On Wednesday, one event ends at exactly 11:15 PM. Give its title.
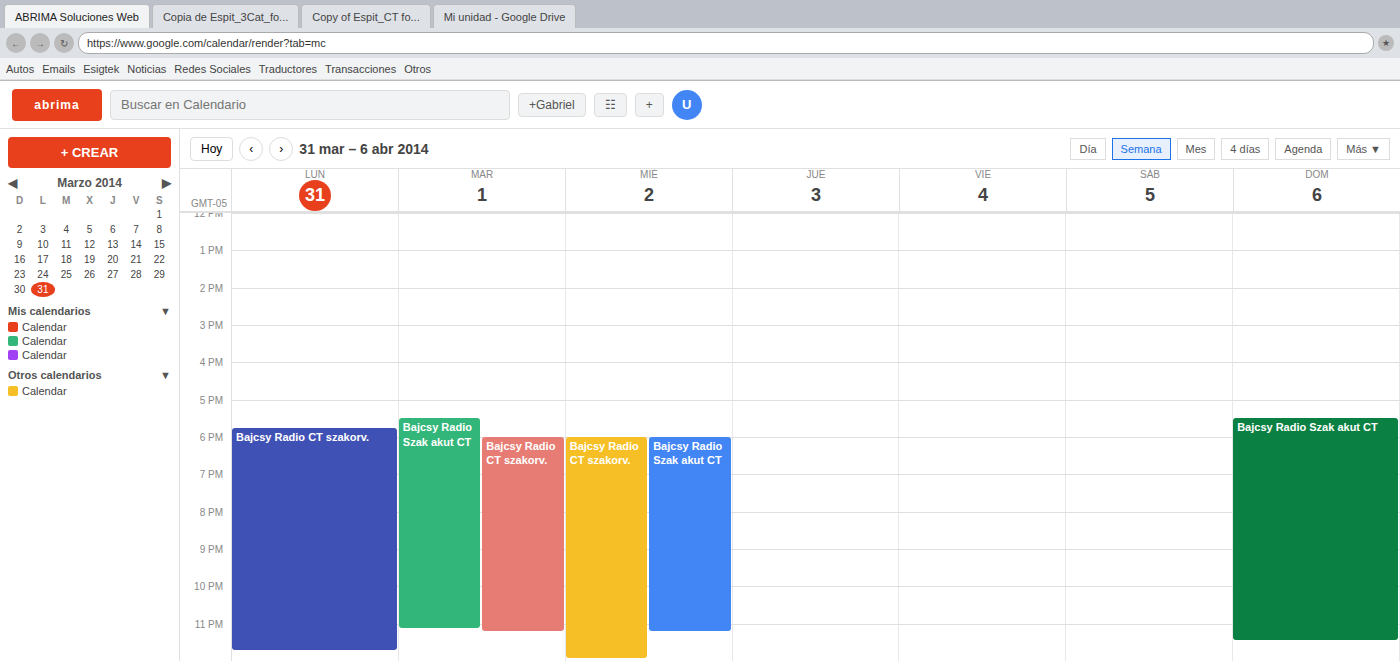
"Bajcsy Radio Szak akut CT"